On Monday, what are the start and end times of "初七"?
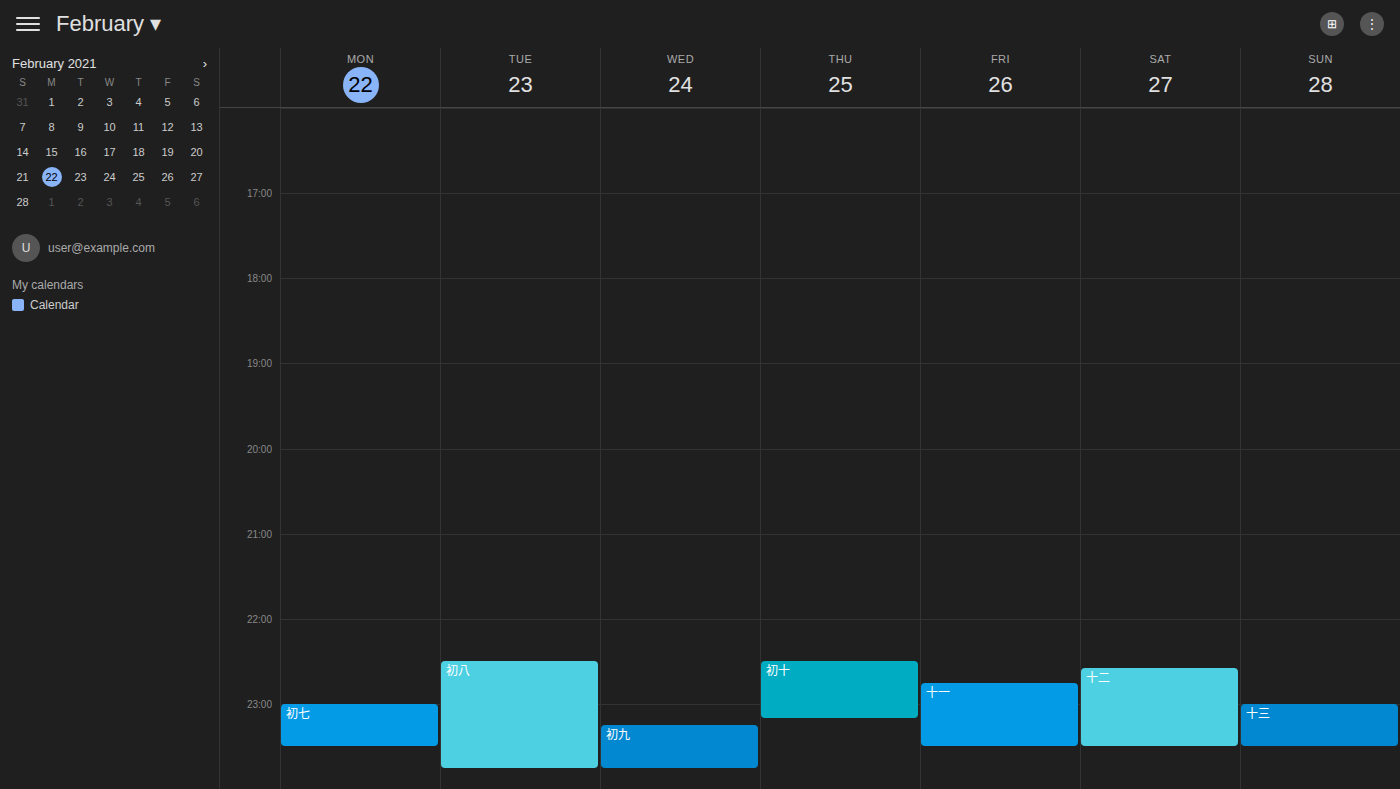
11:00 PM to 11:30 PM